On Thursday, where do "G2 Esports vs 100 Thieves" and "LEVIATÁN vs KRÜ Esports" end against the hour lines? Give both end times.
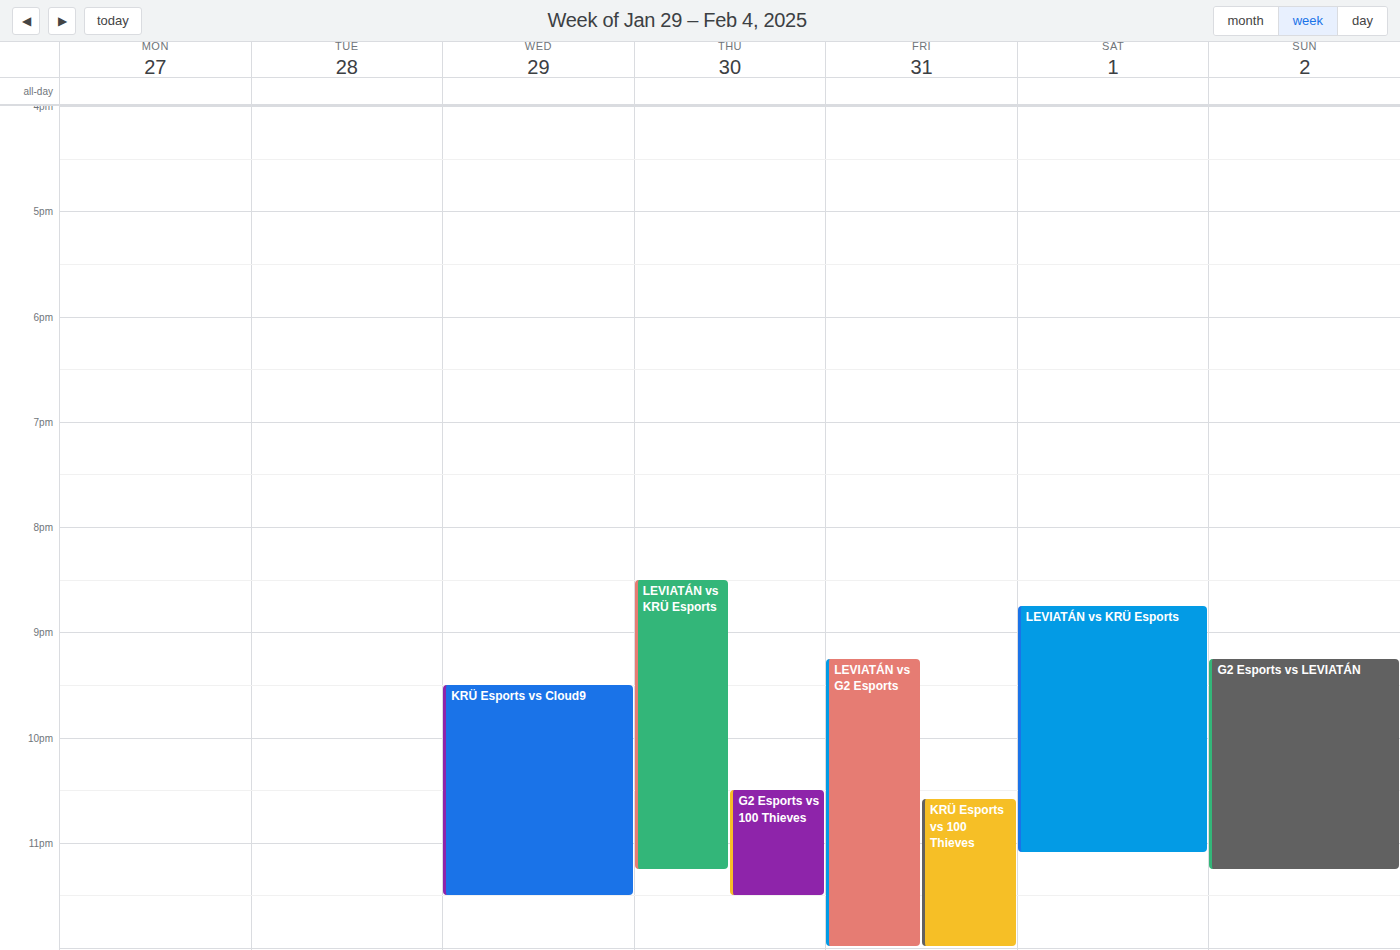
"G2 Esports vs 100 Thieves": 23:30, halfway between the 23:00 and 24:00 lines. "LEVIATÁN vs KRÜ Esports": 23:15, neither: a quarter of the way from the 23:00 line to the 24:00 line.